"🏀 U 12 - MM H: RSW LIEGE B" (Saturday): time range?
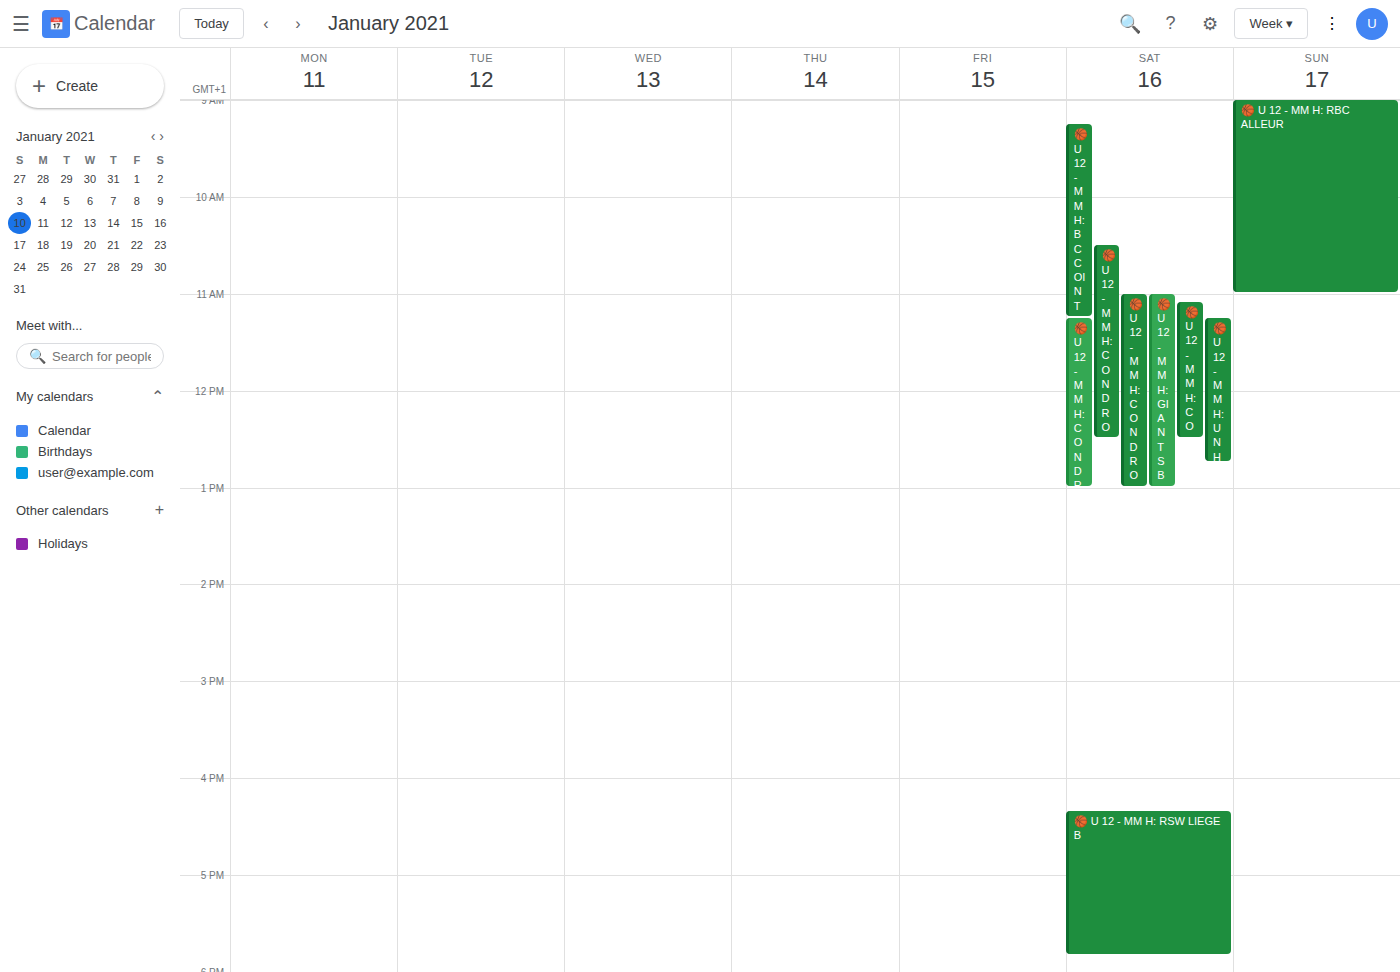
4:20 PM to 5:50 PM